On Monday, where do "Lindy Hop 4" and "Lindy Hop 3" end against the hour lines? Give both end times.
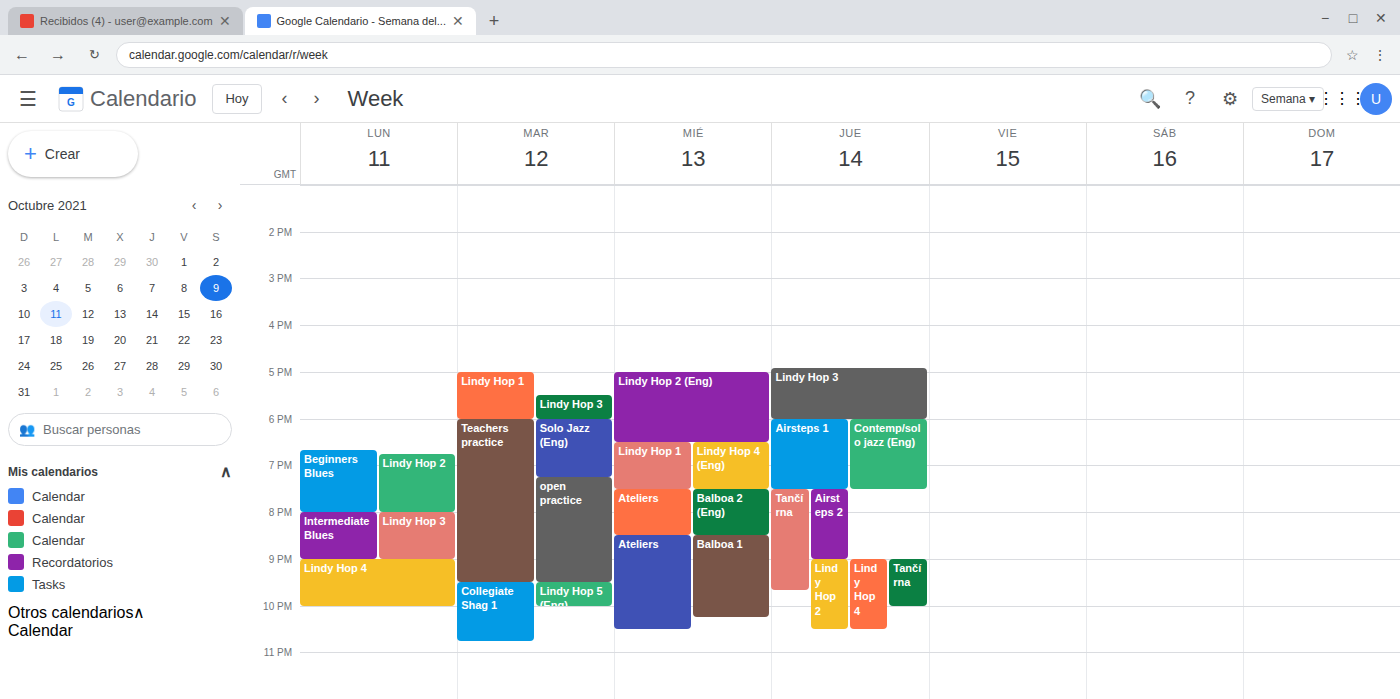
"Lindy Hop 4": 10:00 PM, exactly on the 10 PM line. "Lindy Hop 3": 9:00 PM, exactly on the 9 PM line.